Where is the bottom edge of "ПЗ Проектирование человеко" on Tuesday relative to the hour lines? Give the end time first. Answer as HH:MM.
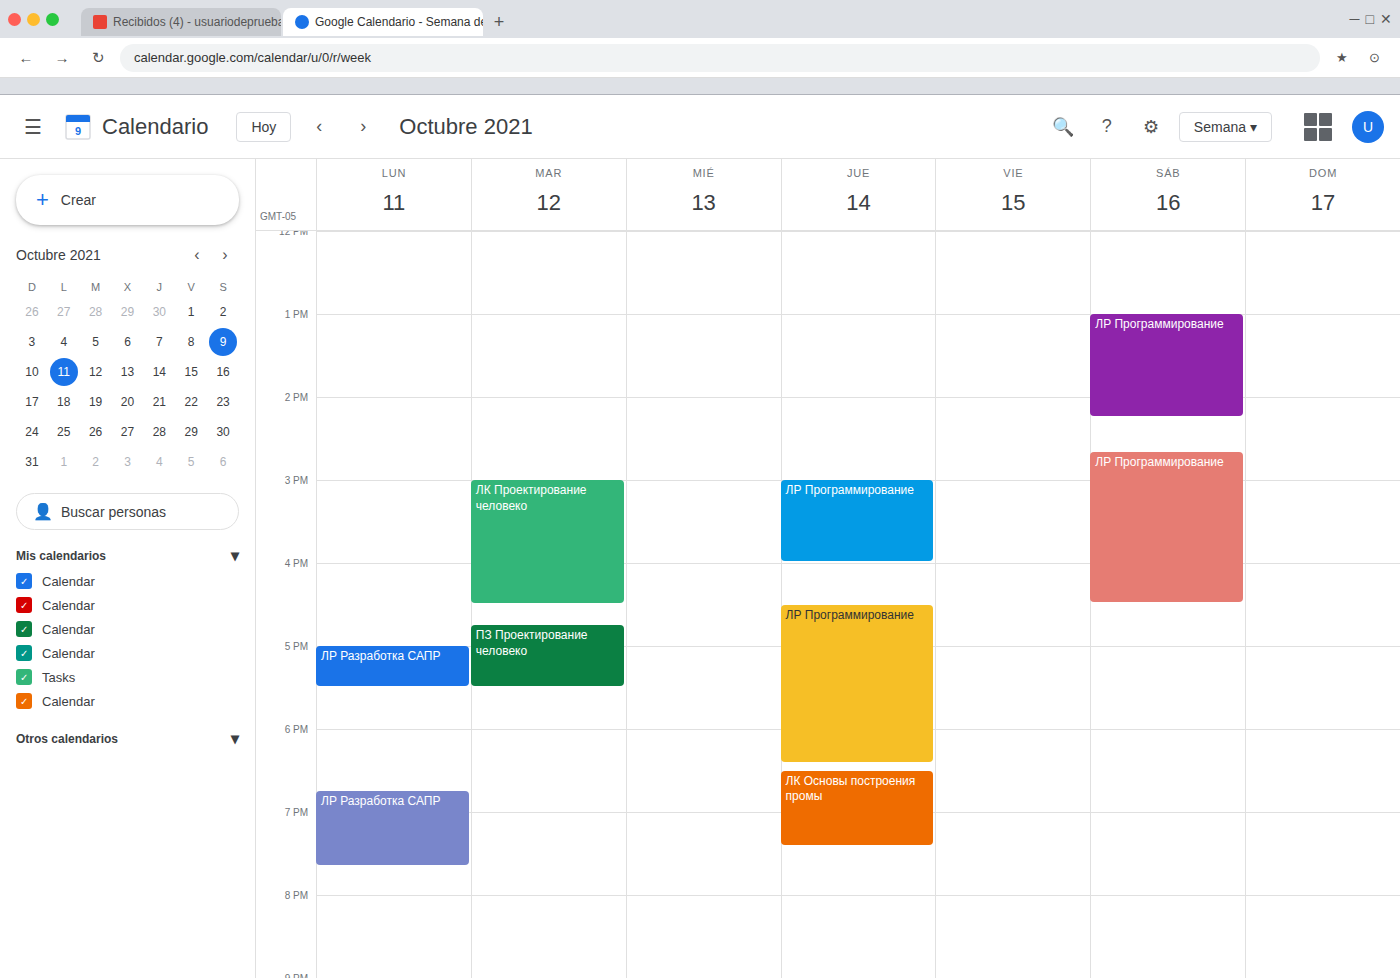
17:30 -- halfway between the 17:00 and 18:00 lines.